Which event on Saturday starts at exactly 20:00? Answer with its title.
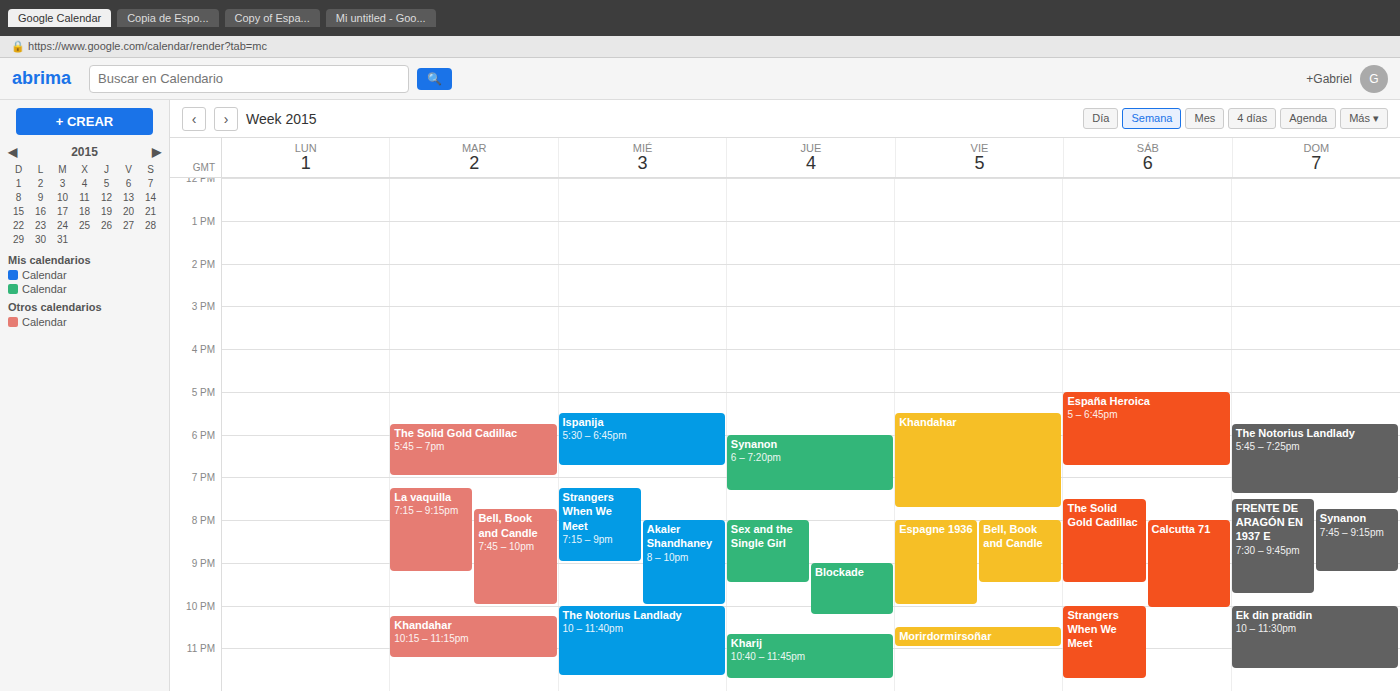
"Calcutta 71"